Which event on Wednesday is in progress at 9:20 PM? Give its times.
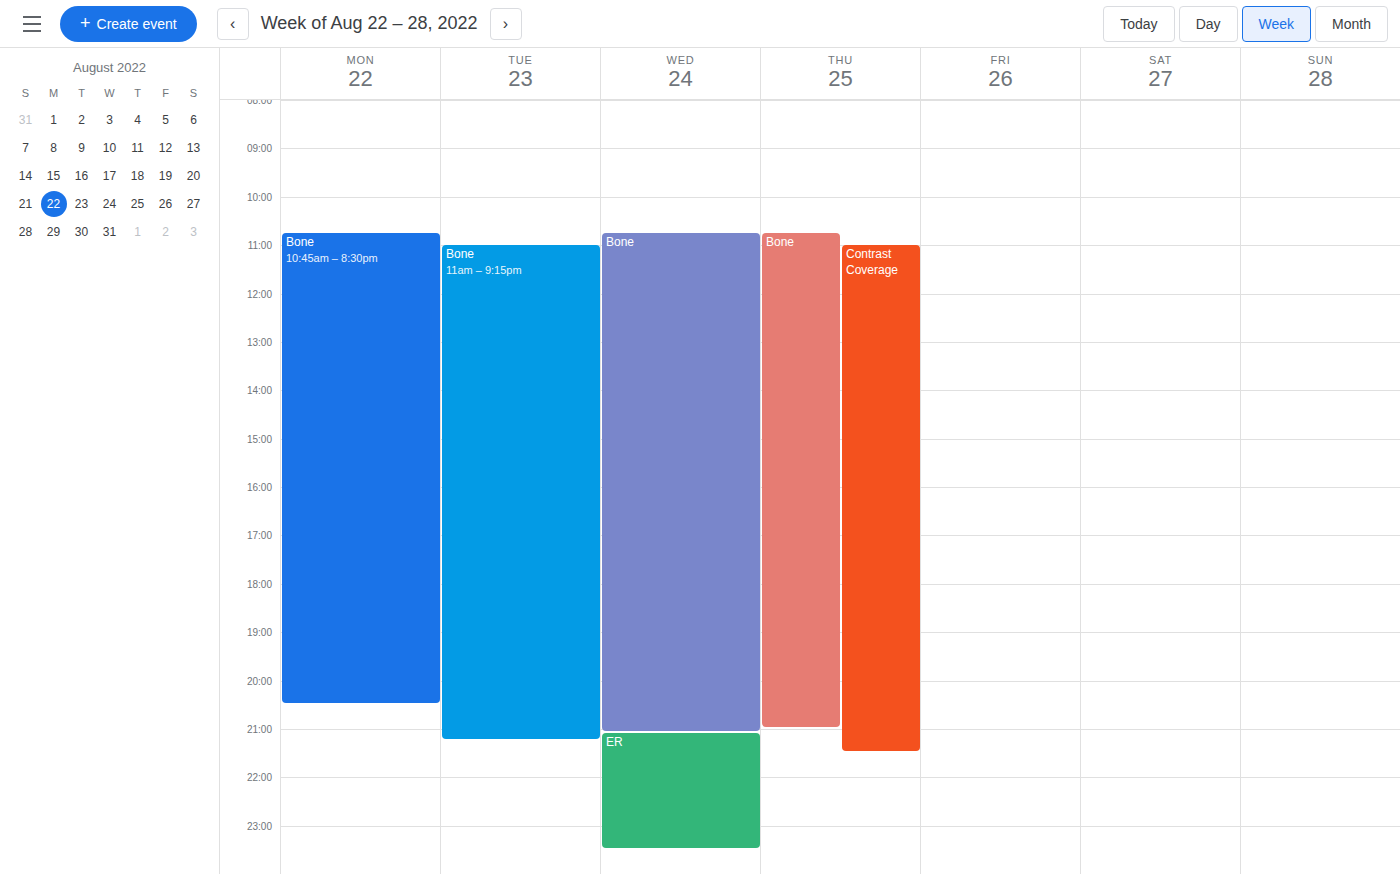
"ER", 9:05 PM to 11:30 PM